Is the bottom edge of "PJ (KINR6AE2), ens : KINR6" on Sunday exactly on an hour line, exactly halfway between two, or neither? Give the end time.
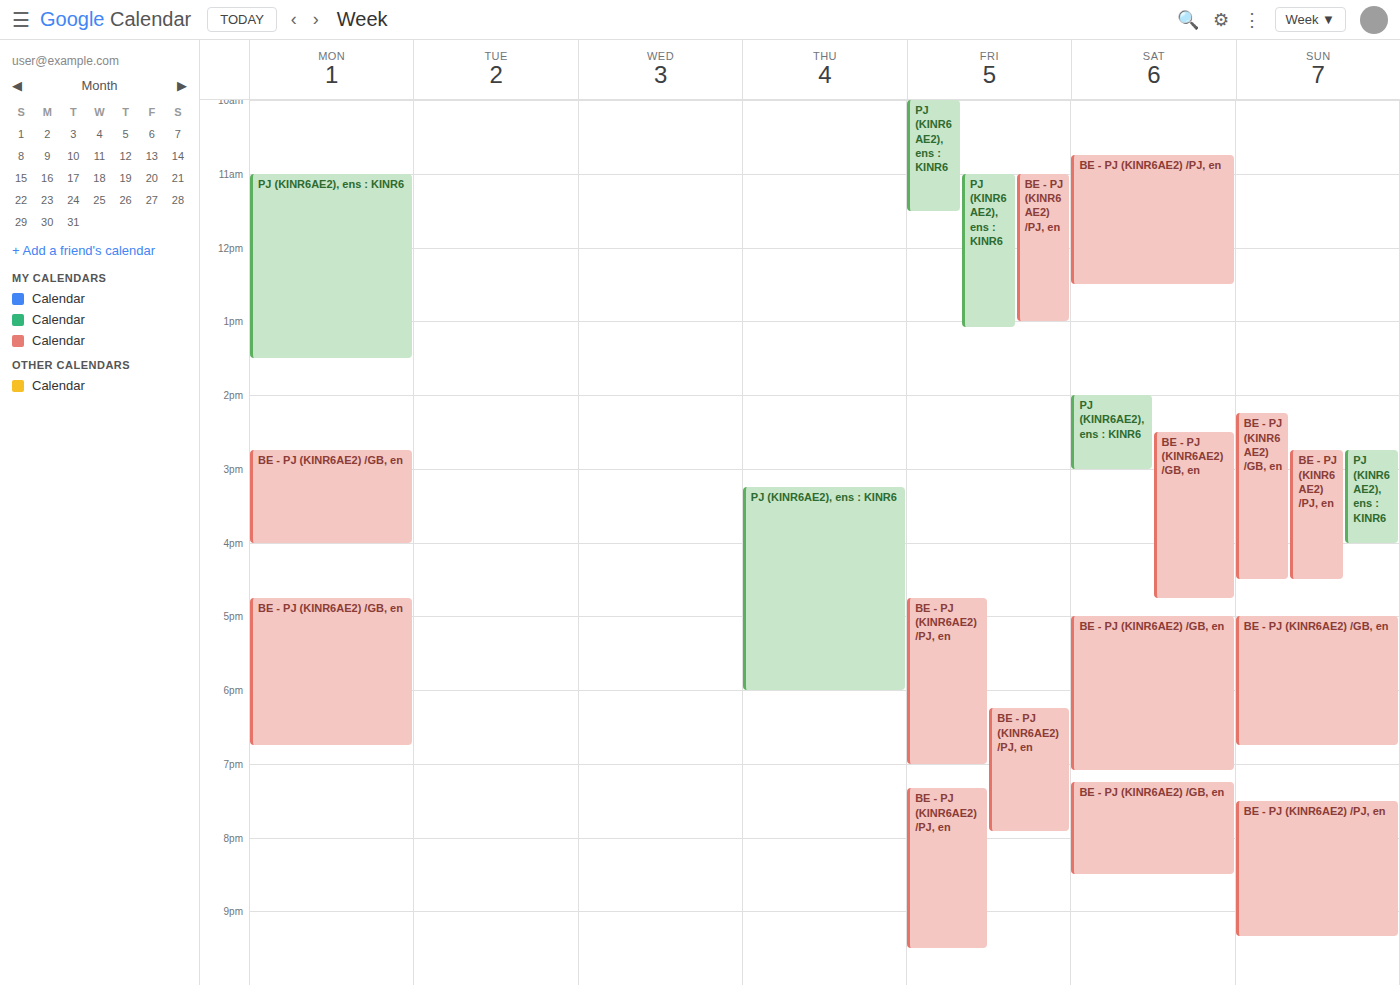
4:00 PM -- exactly on the 4 PM line.